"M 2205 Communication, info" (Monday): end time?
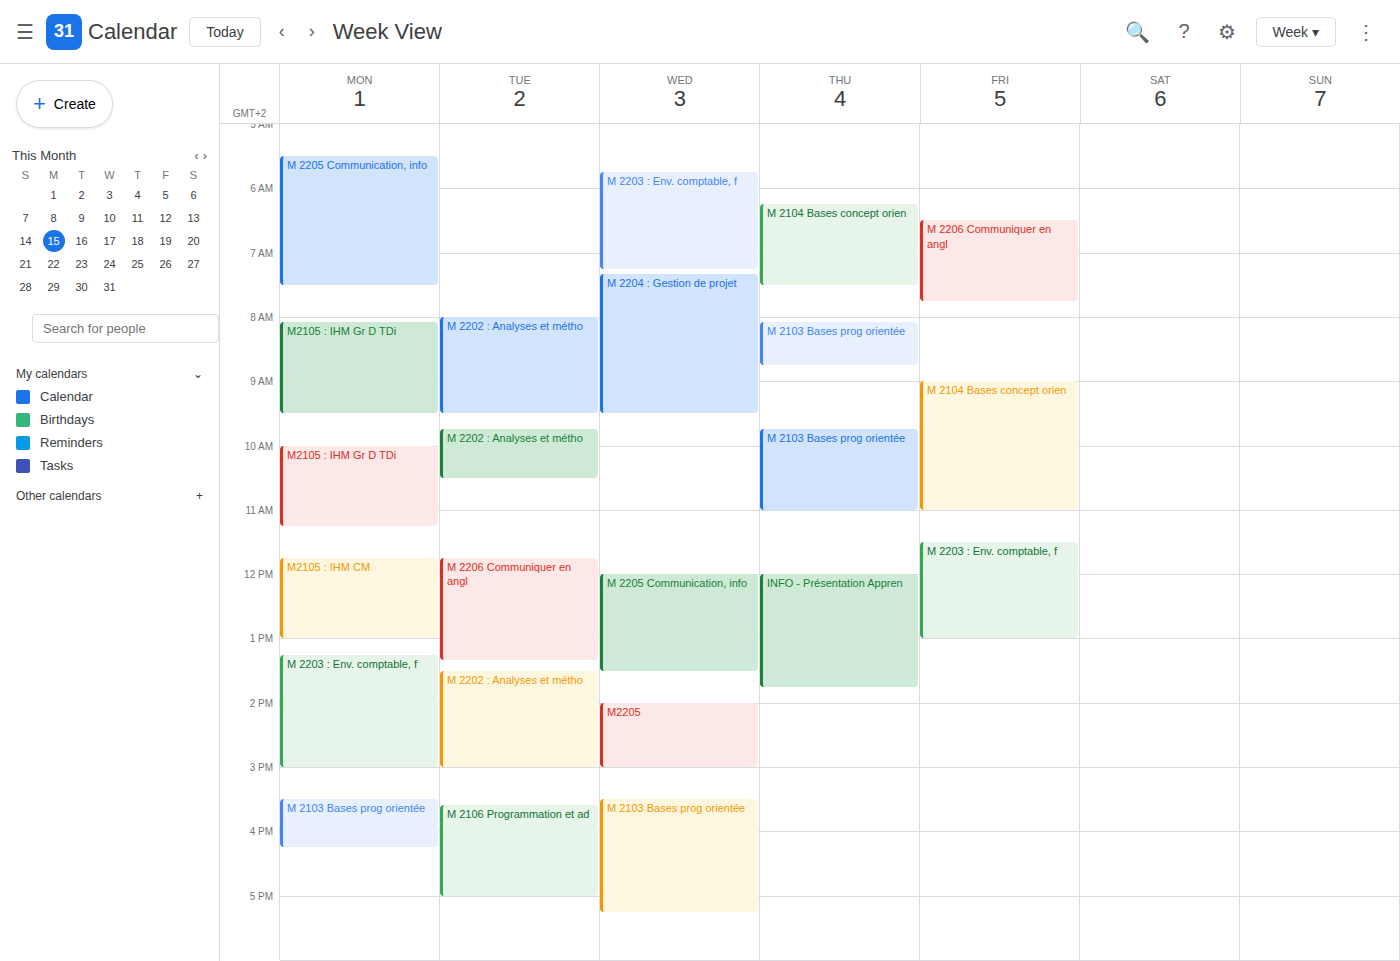
7:30 AM